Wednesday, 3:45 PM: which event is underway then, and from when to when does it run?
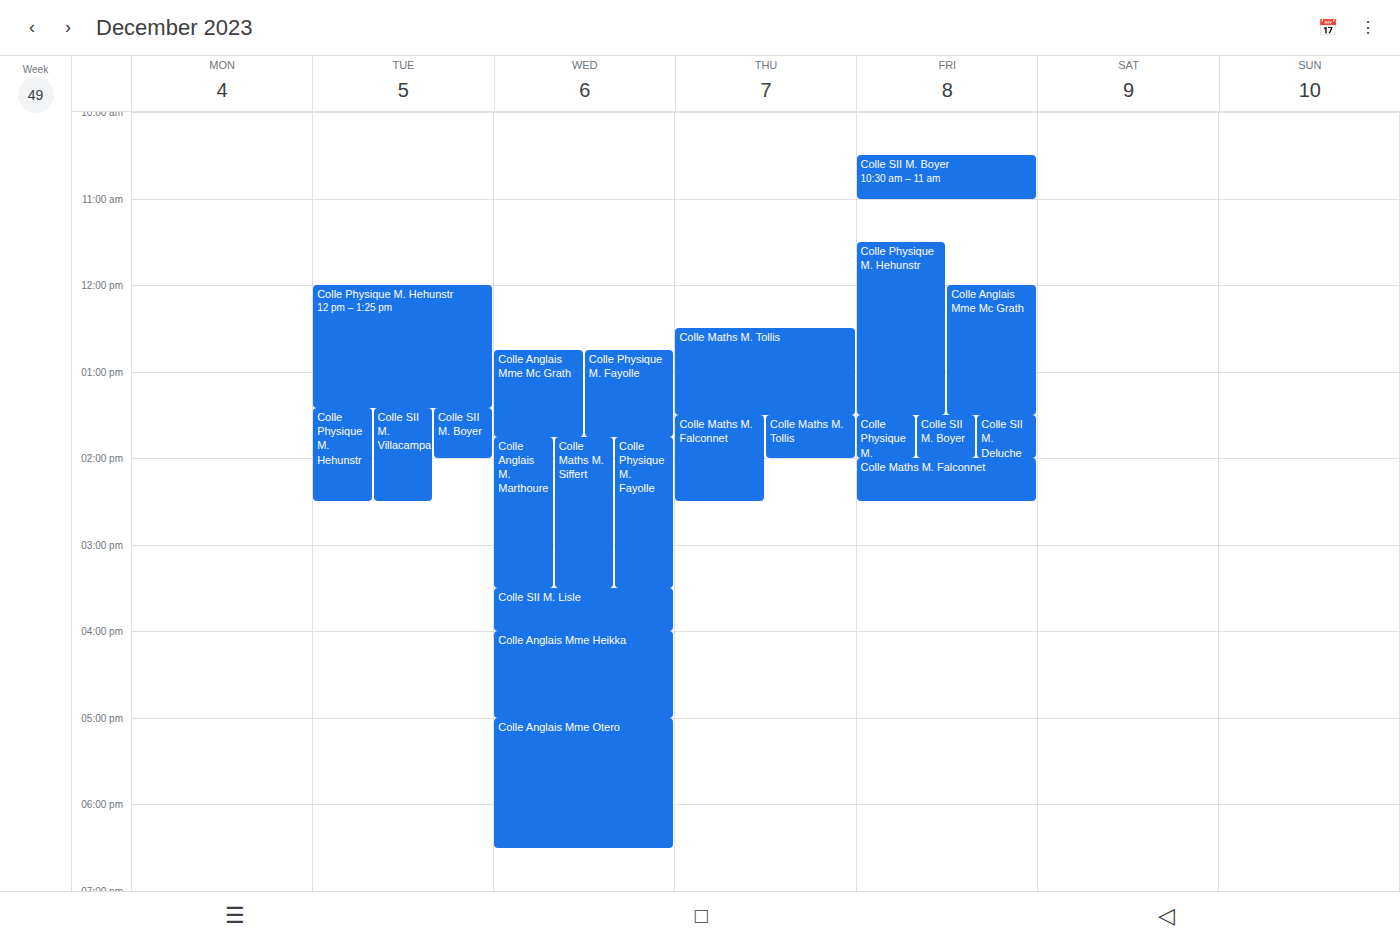
"Colle SII M. Lisle", 3:30 PM to 4:00 PM